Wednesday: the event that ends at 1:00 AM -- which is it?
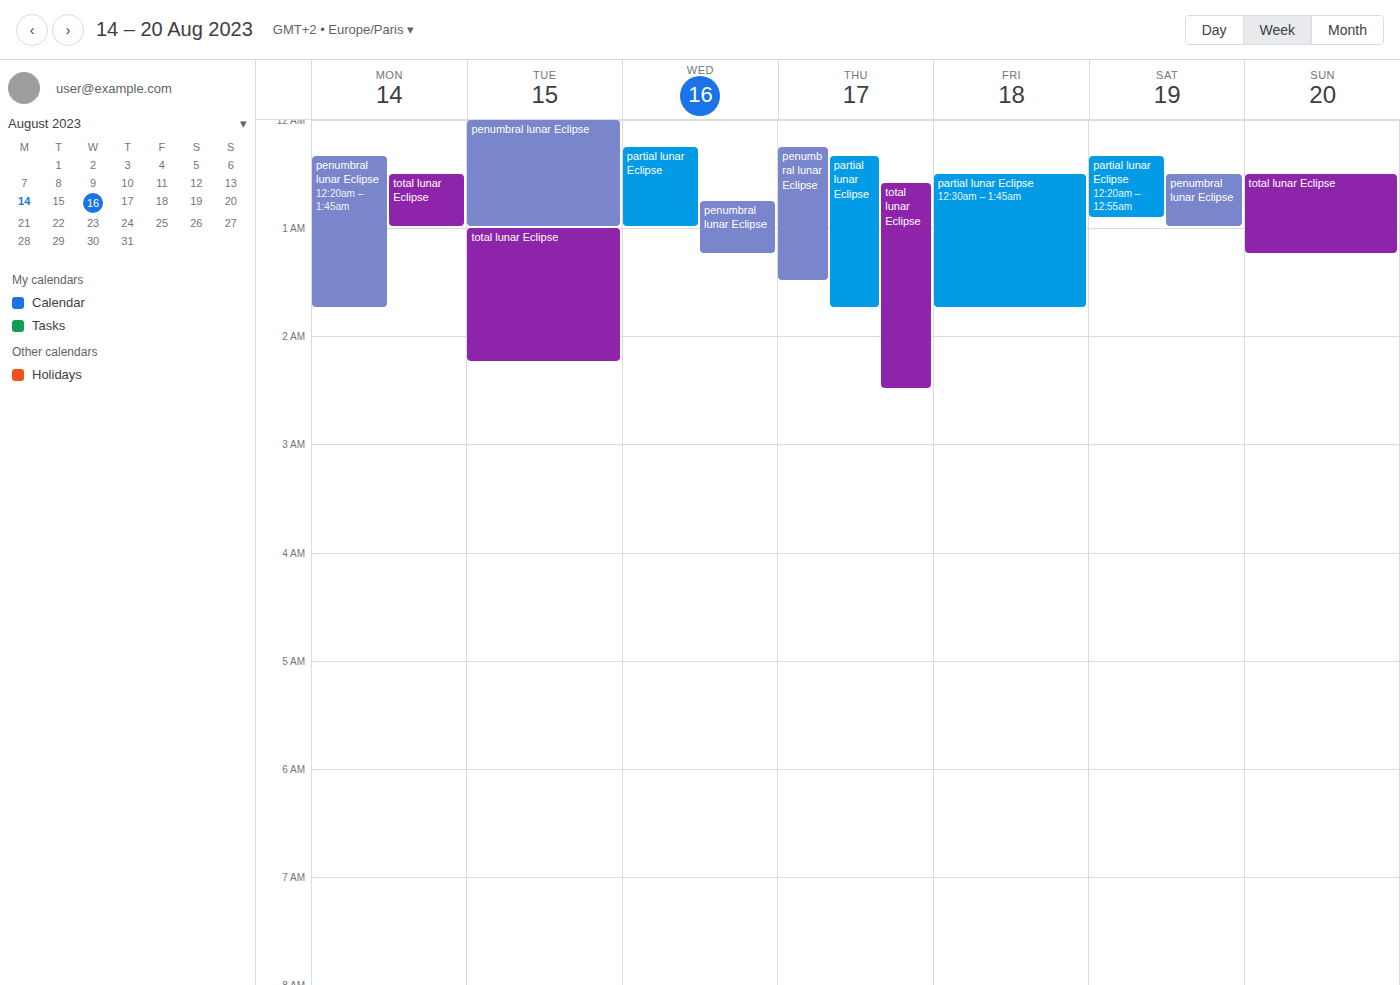
"partial lunar Eclipse"